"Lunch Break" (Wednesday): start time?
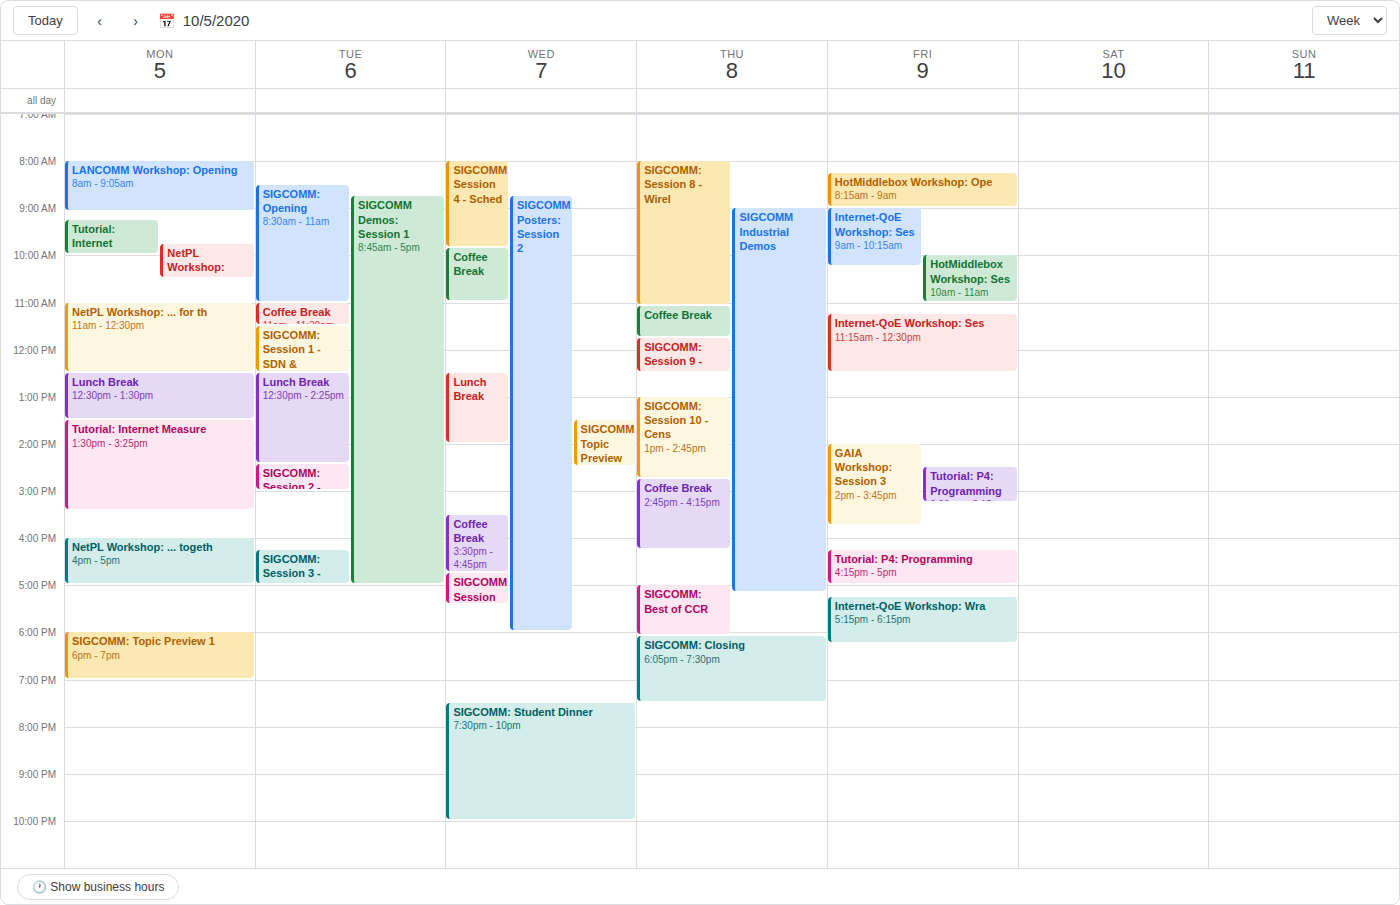
12:30 PM